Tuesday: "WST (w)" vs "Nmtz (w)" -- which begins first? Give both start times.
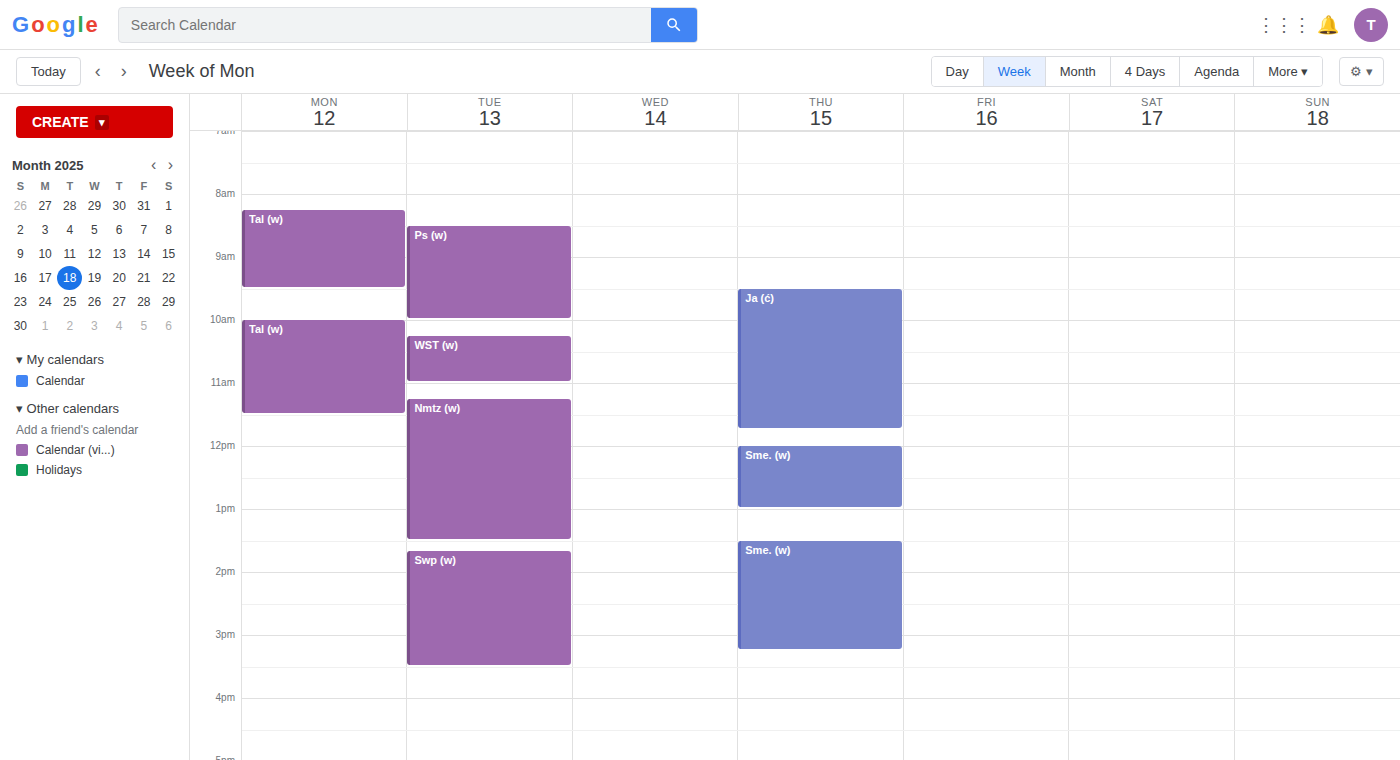
"WST (w)" 10:15 AM; "Nmtz (w)" 11:15 AM.